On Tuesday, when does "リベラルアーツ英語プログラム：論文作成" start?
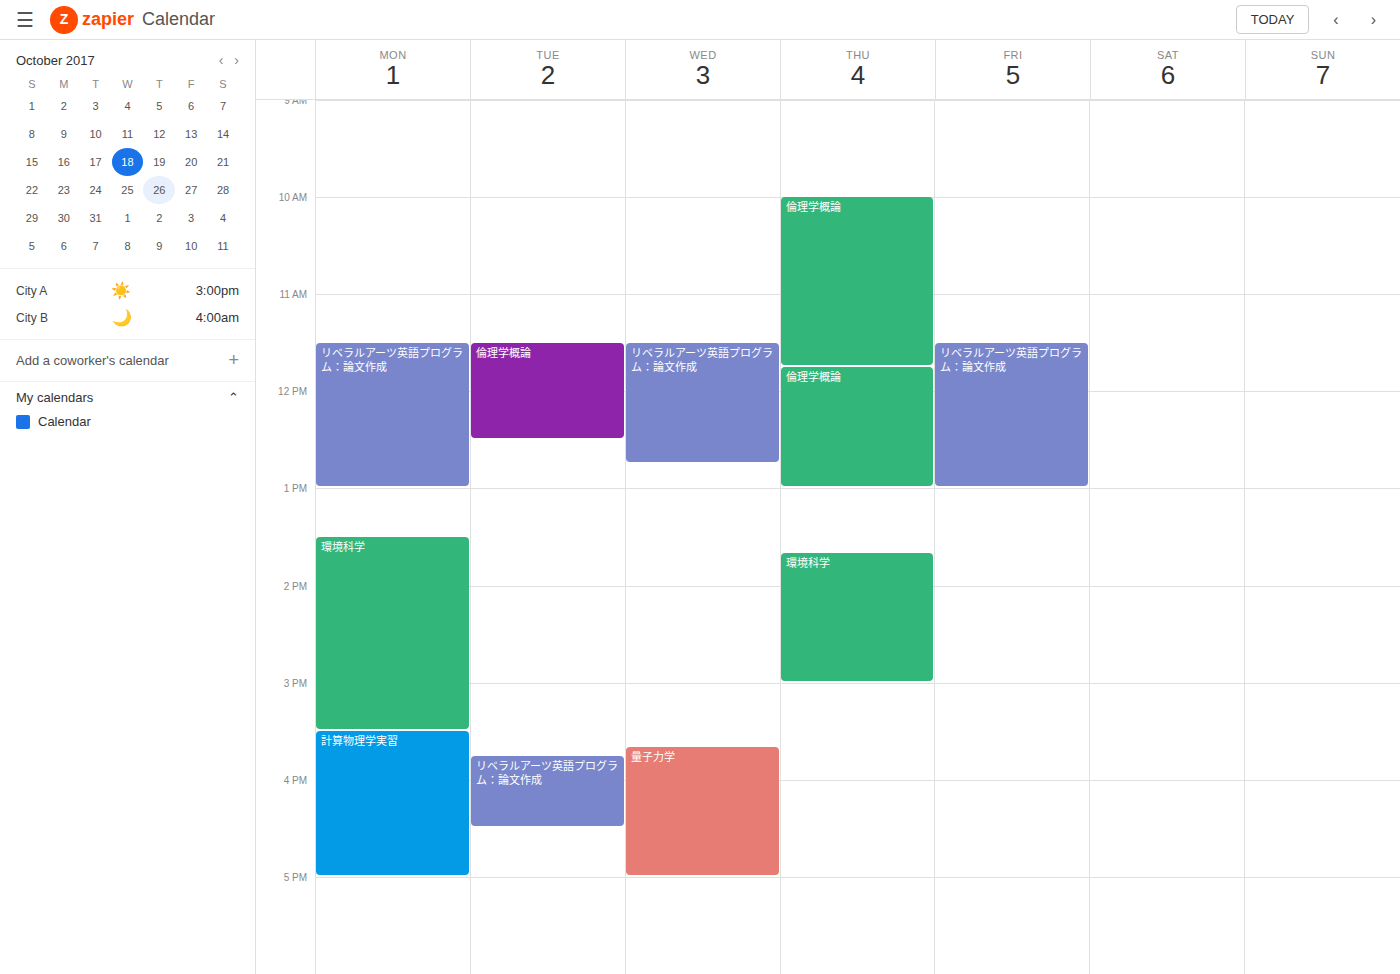
3:45 PM